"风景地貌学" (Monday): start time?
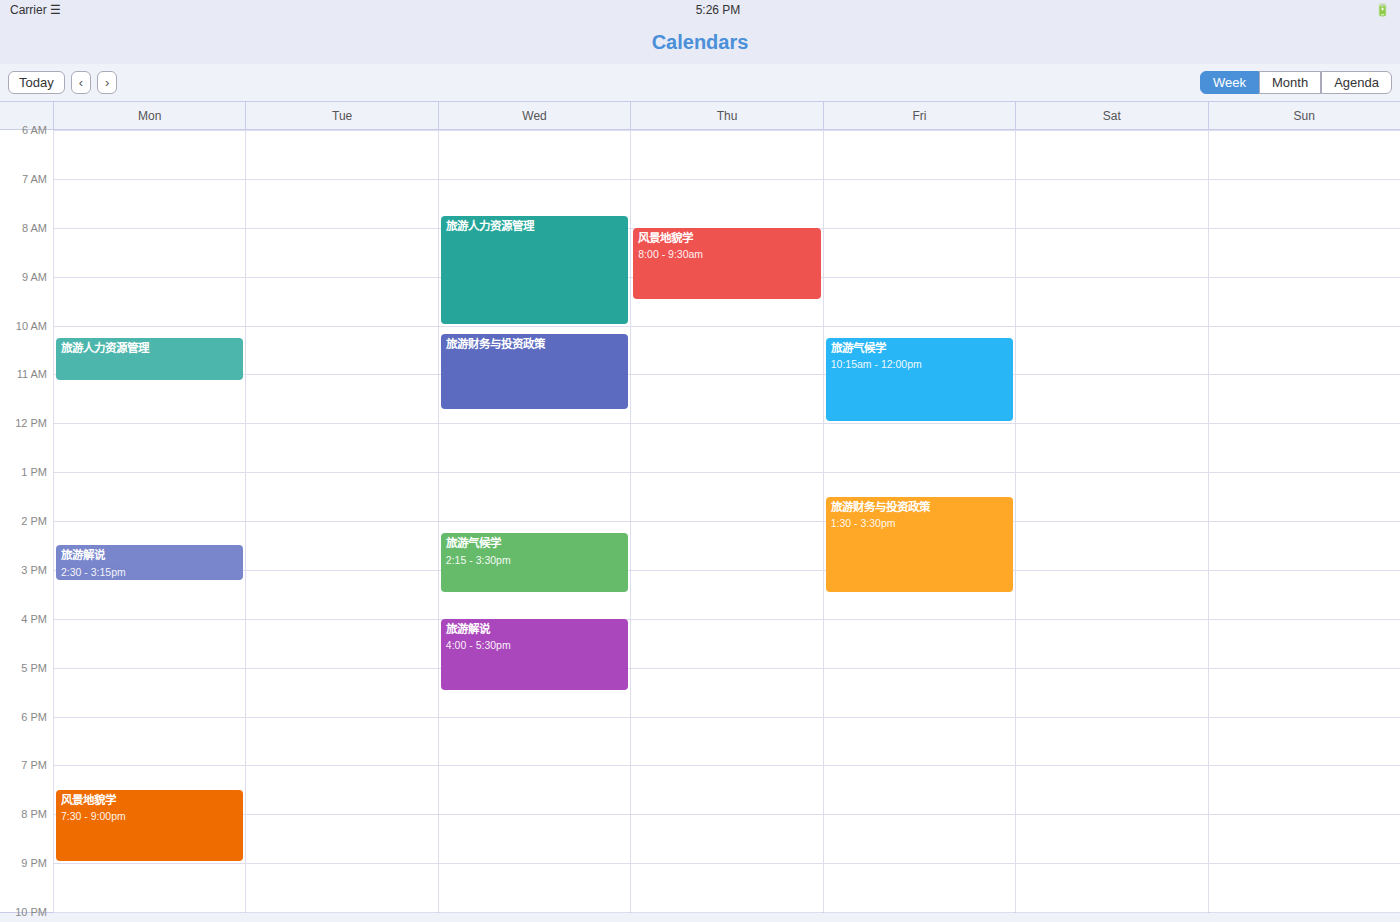
7:30 PM